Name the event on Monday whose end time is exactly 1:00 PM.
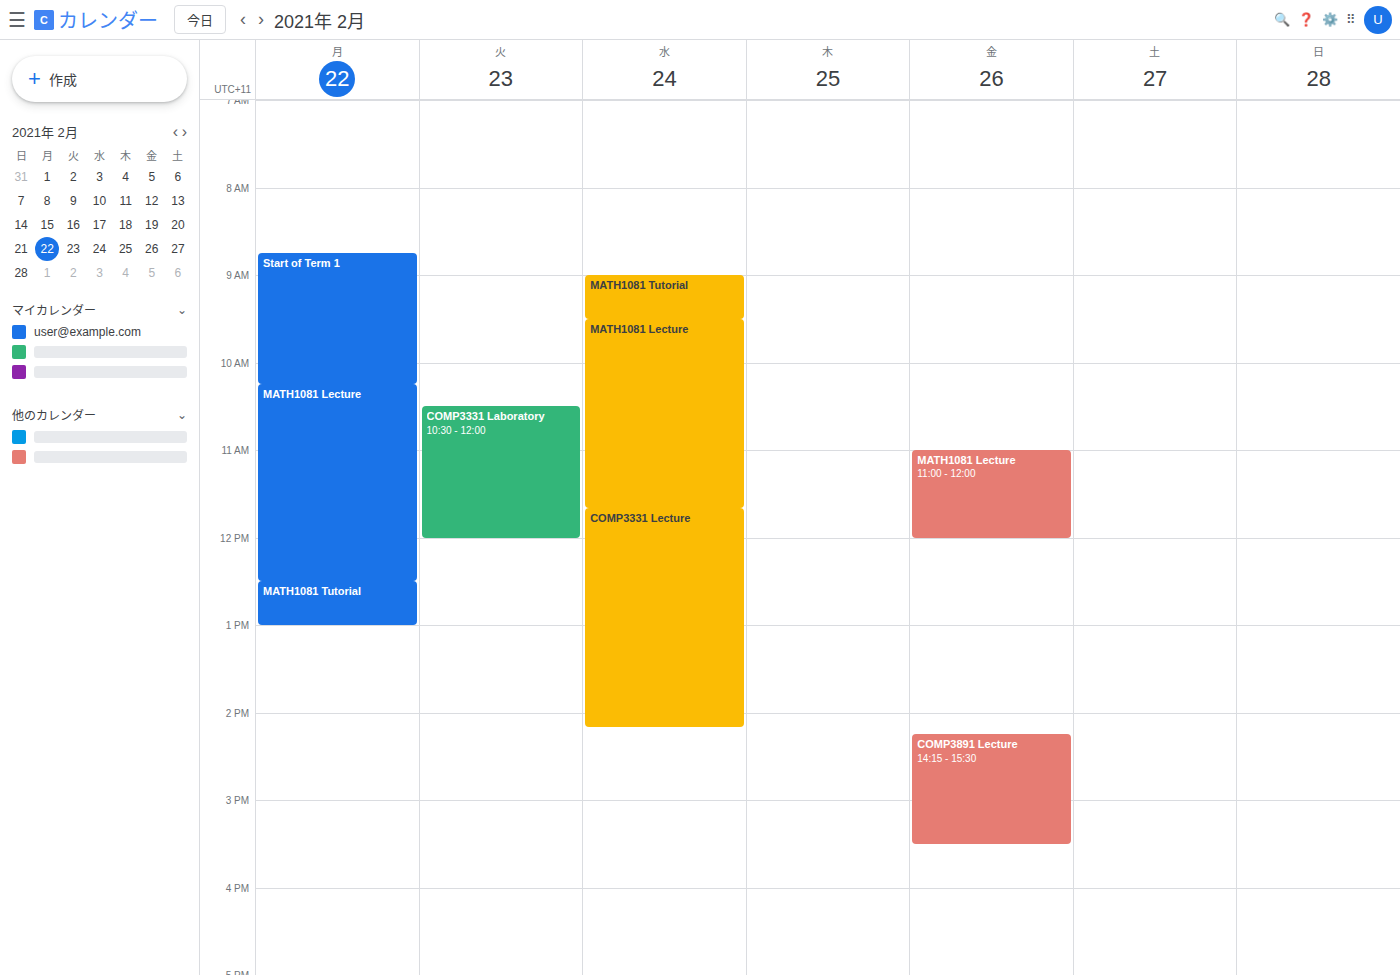
"MATH1081 Tutorial"